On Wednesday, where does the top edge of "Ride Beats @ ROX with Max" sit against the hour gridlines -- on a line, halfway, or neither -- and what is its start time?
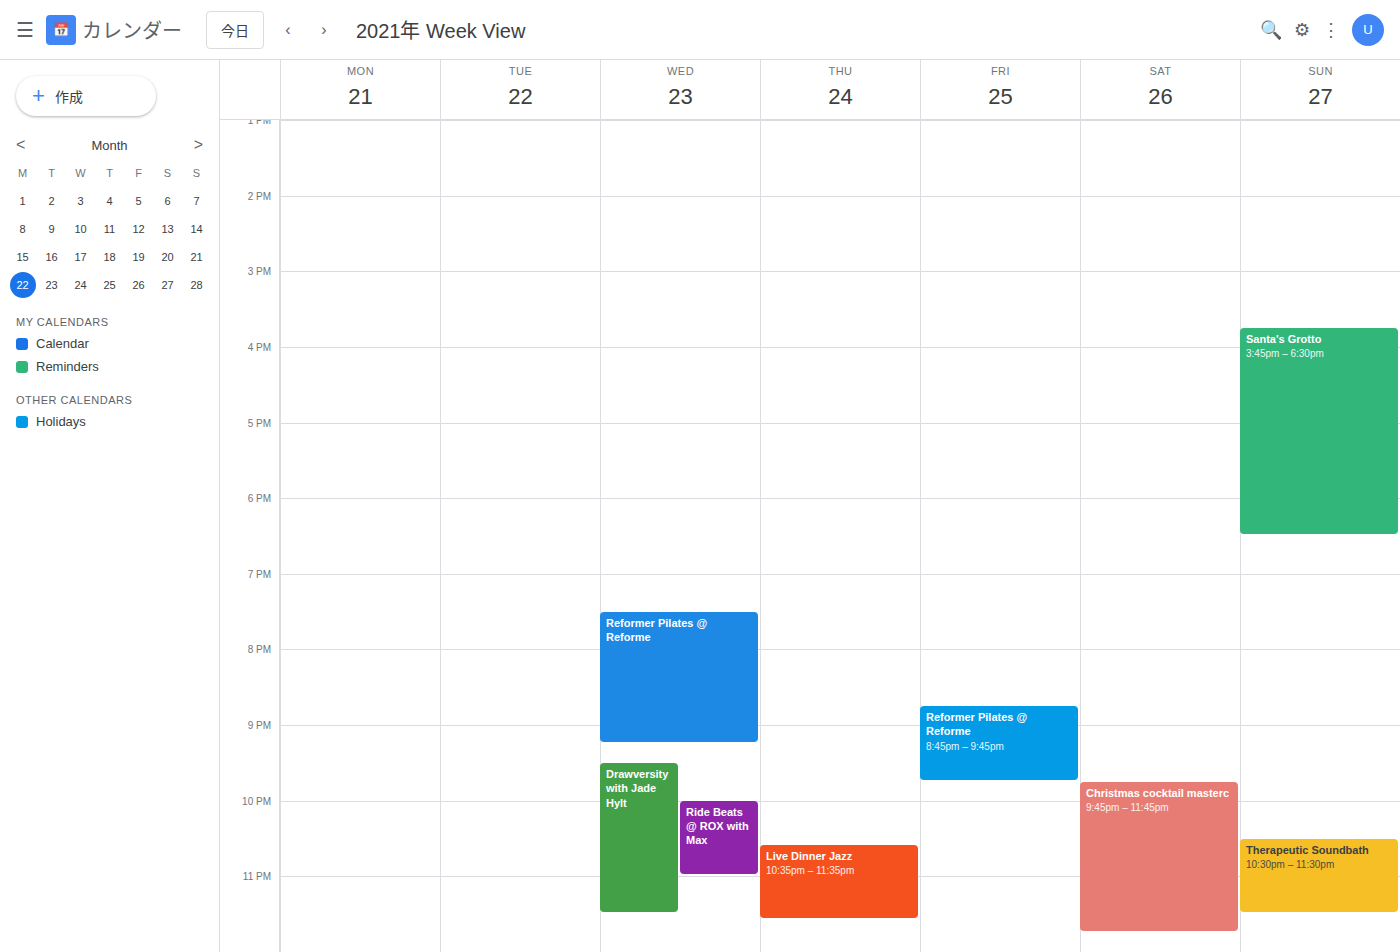
10:00 PM -- exactly on the 10 PM line.